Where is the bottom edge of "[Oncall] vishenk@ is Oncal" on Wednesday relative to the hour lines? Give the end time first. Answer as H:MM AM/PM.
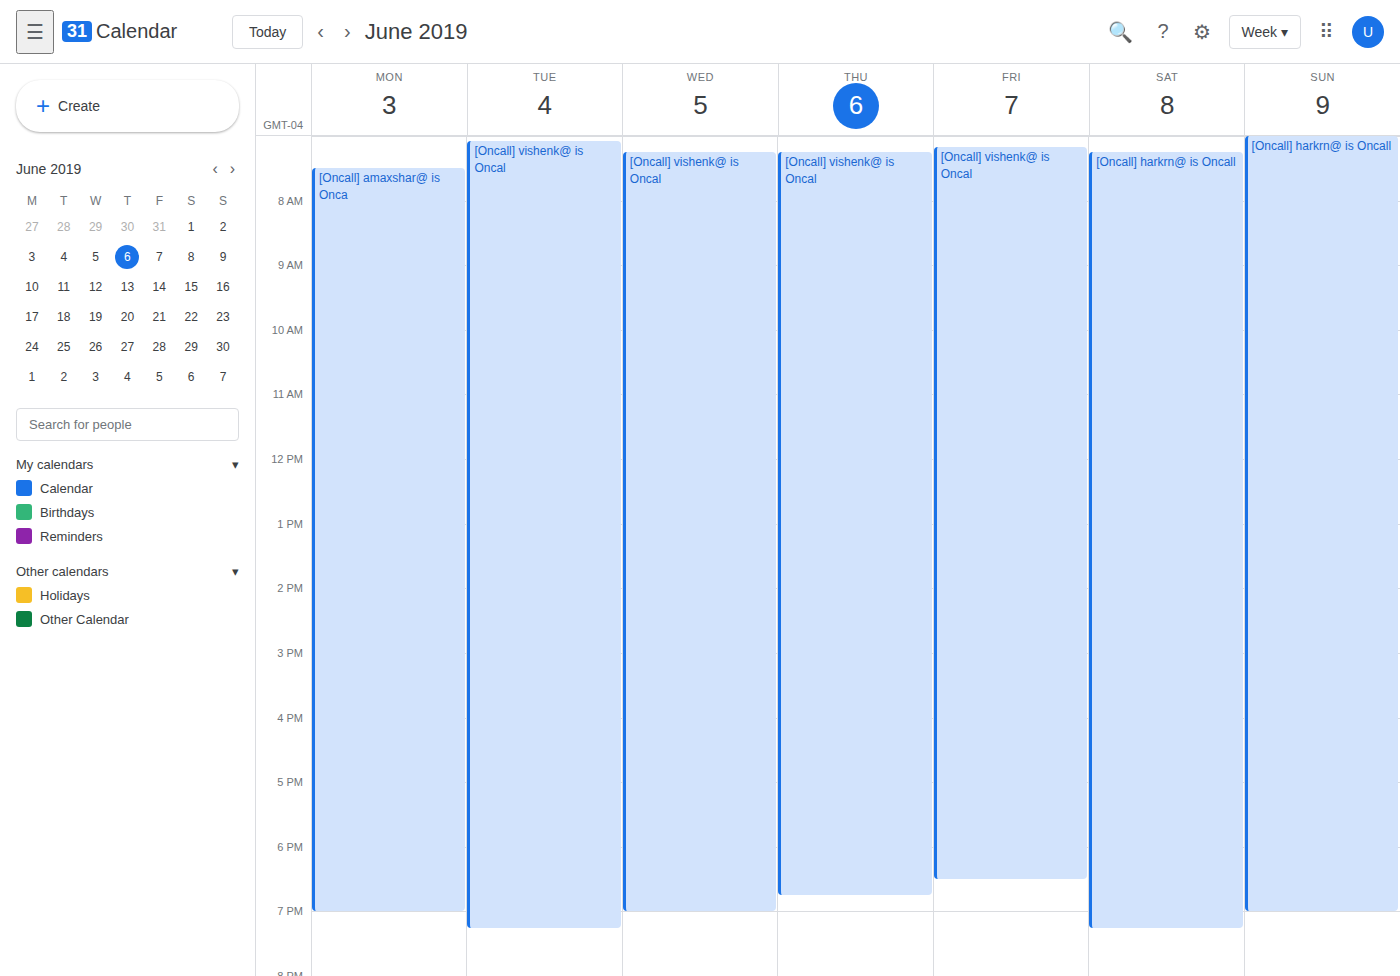
7:00 PM -- exactly on the 7 PM line.